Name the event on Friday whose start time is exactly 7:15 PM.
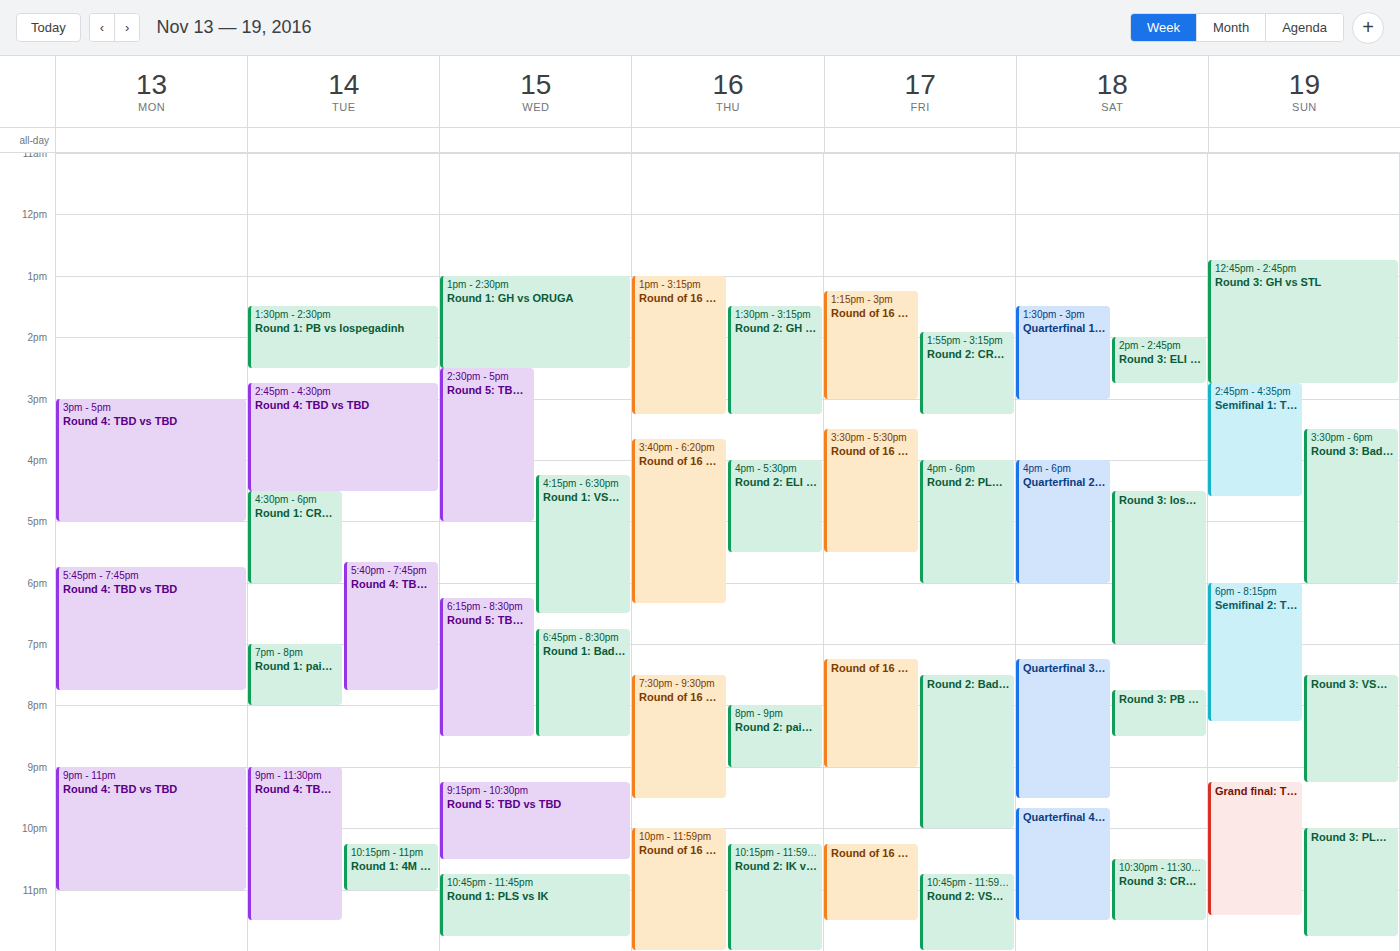
"Round of 16 match 7: TBD v"